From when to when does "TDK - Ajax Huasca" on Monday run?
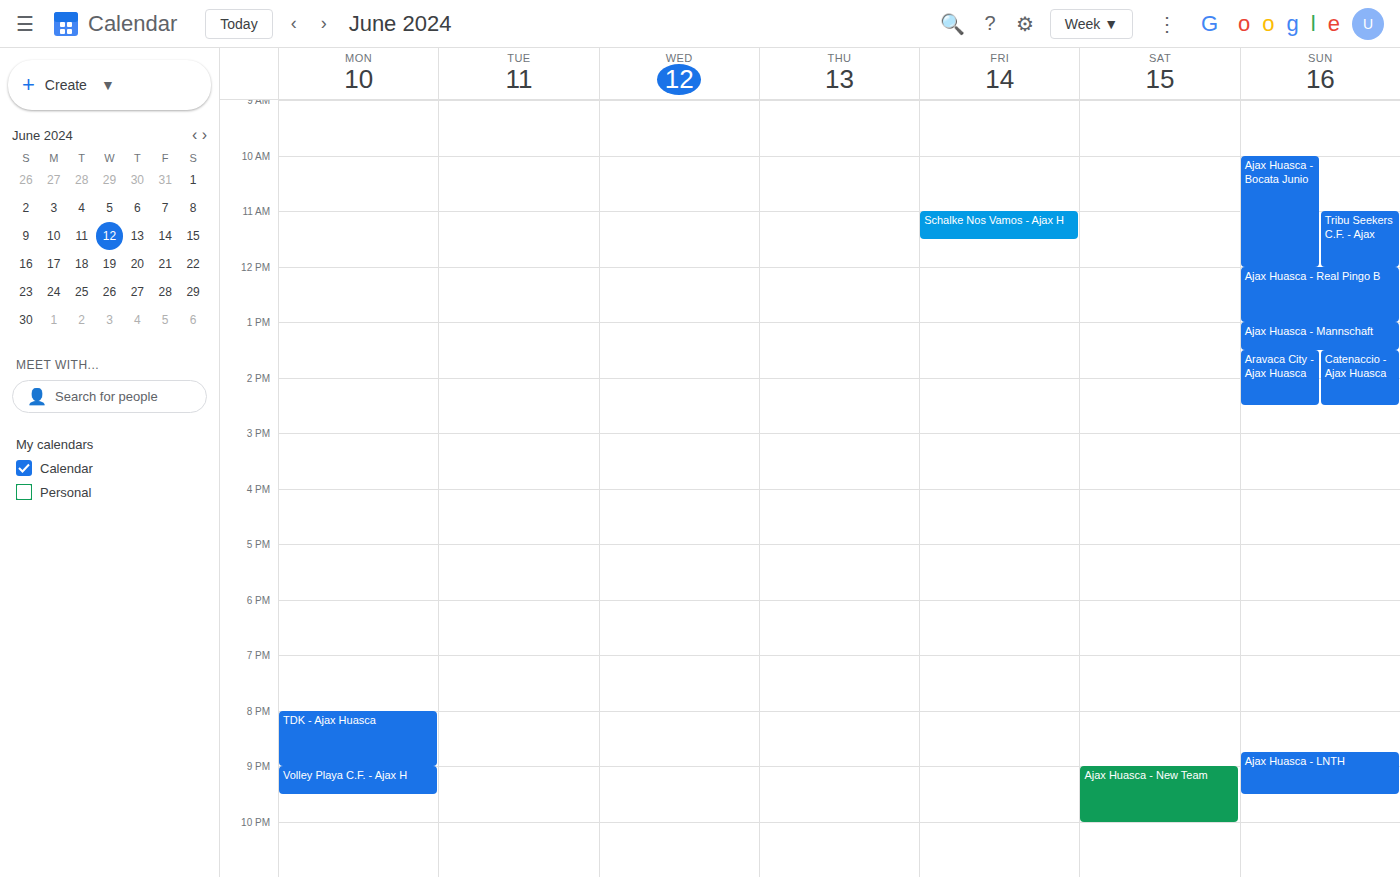
8:00 PM to 9:00 PM